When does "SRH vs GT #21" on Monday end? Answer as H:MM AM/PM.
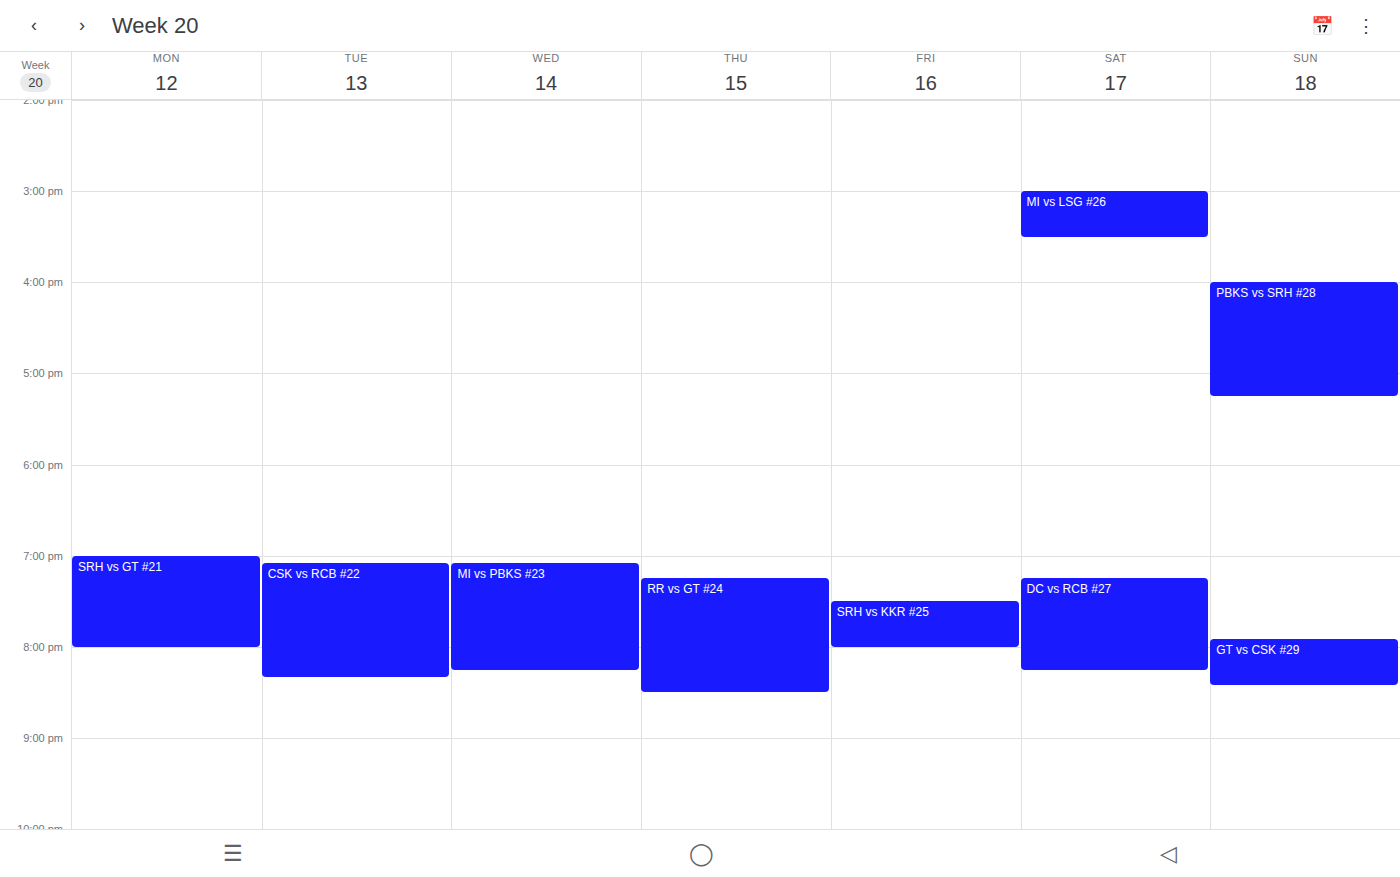
8:00 PM